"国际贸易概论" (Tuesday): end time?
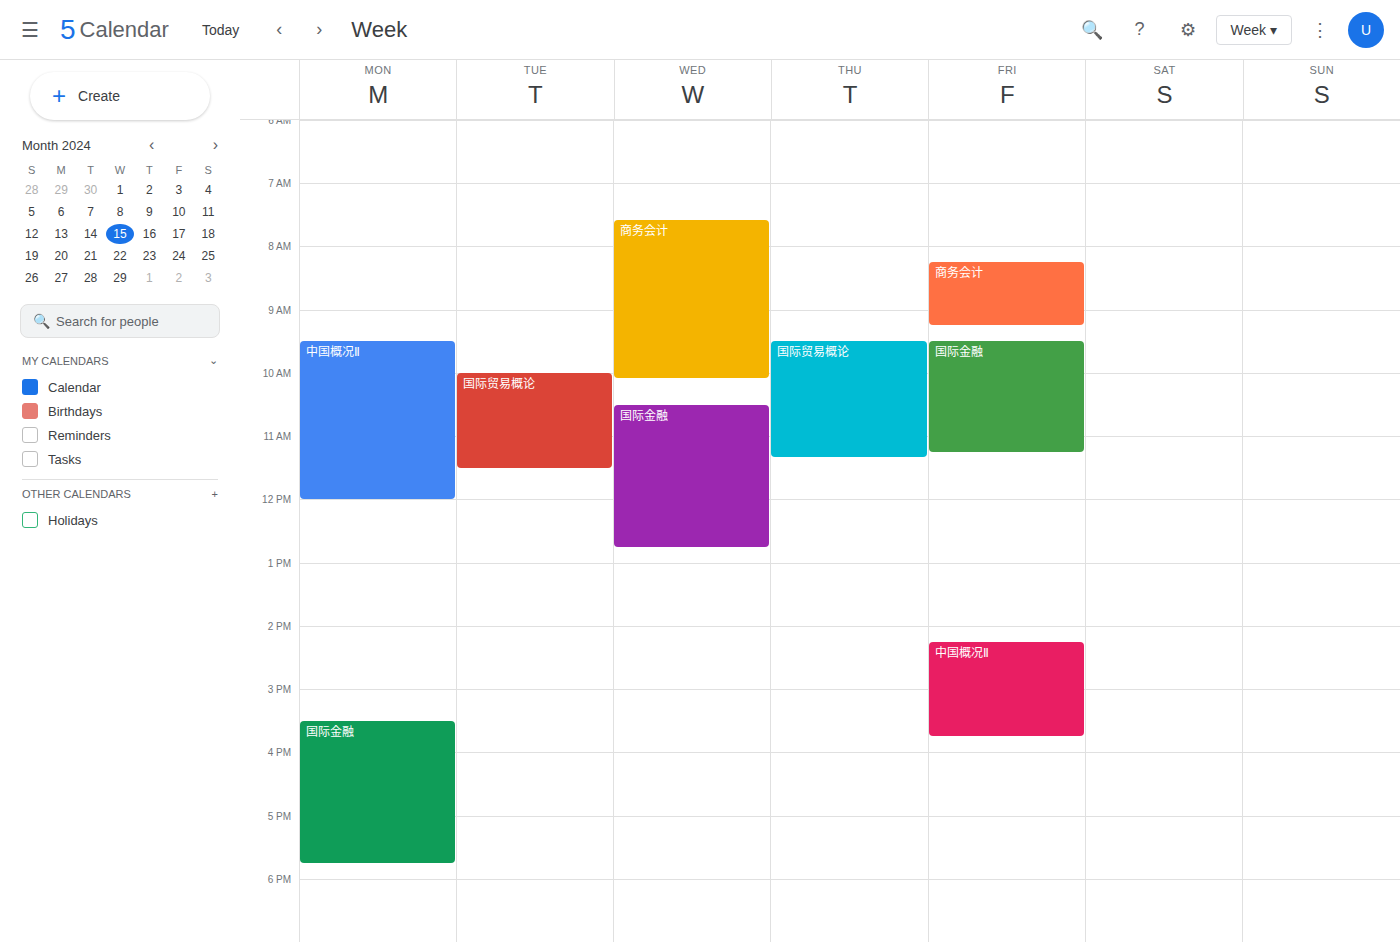
11:30 AM